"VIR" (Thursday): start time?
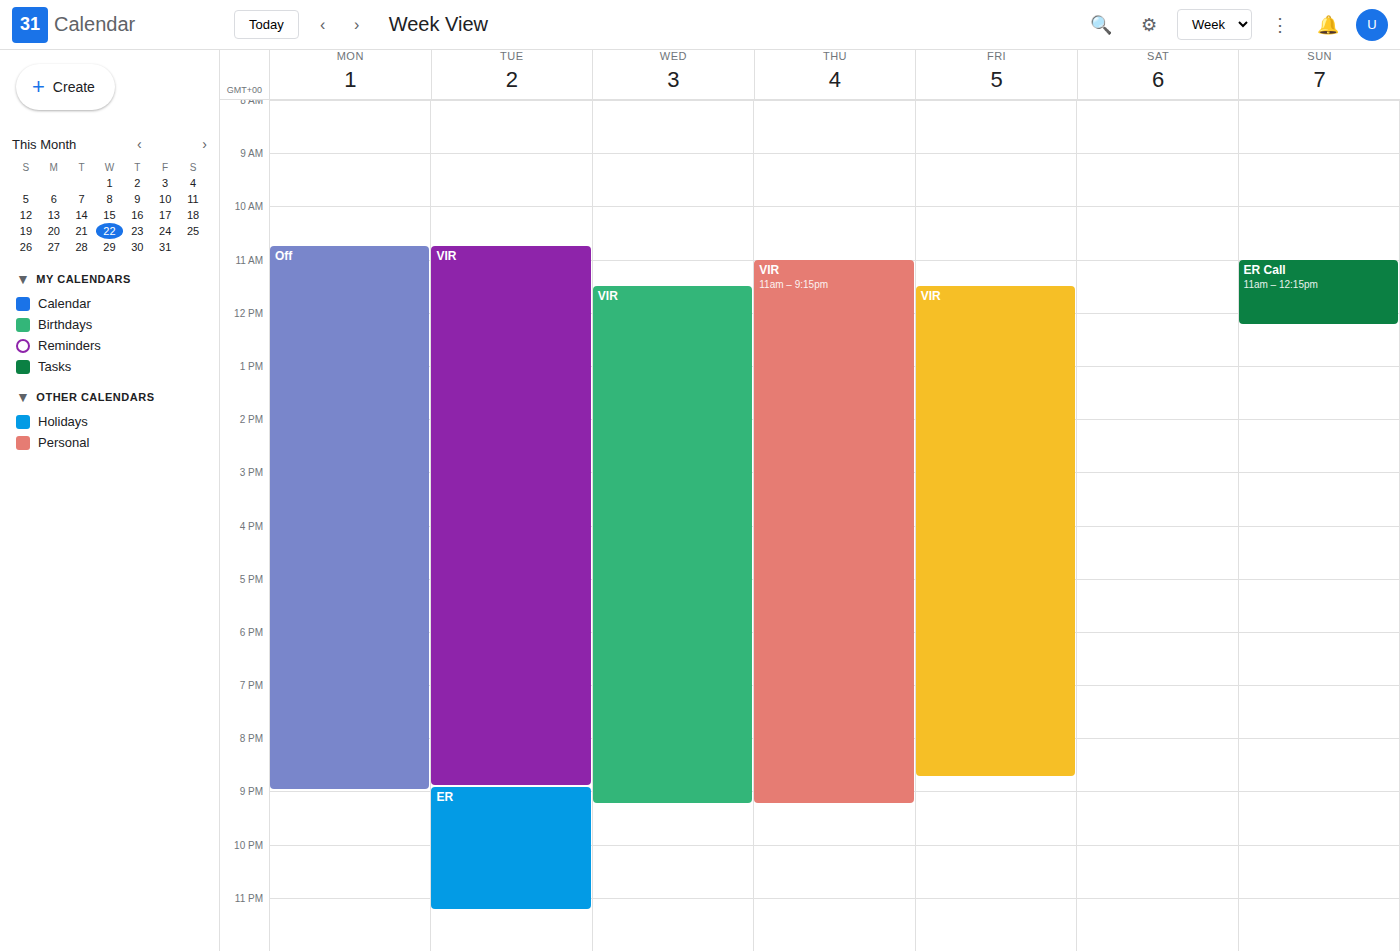
11:00 AM